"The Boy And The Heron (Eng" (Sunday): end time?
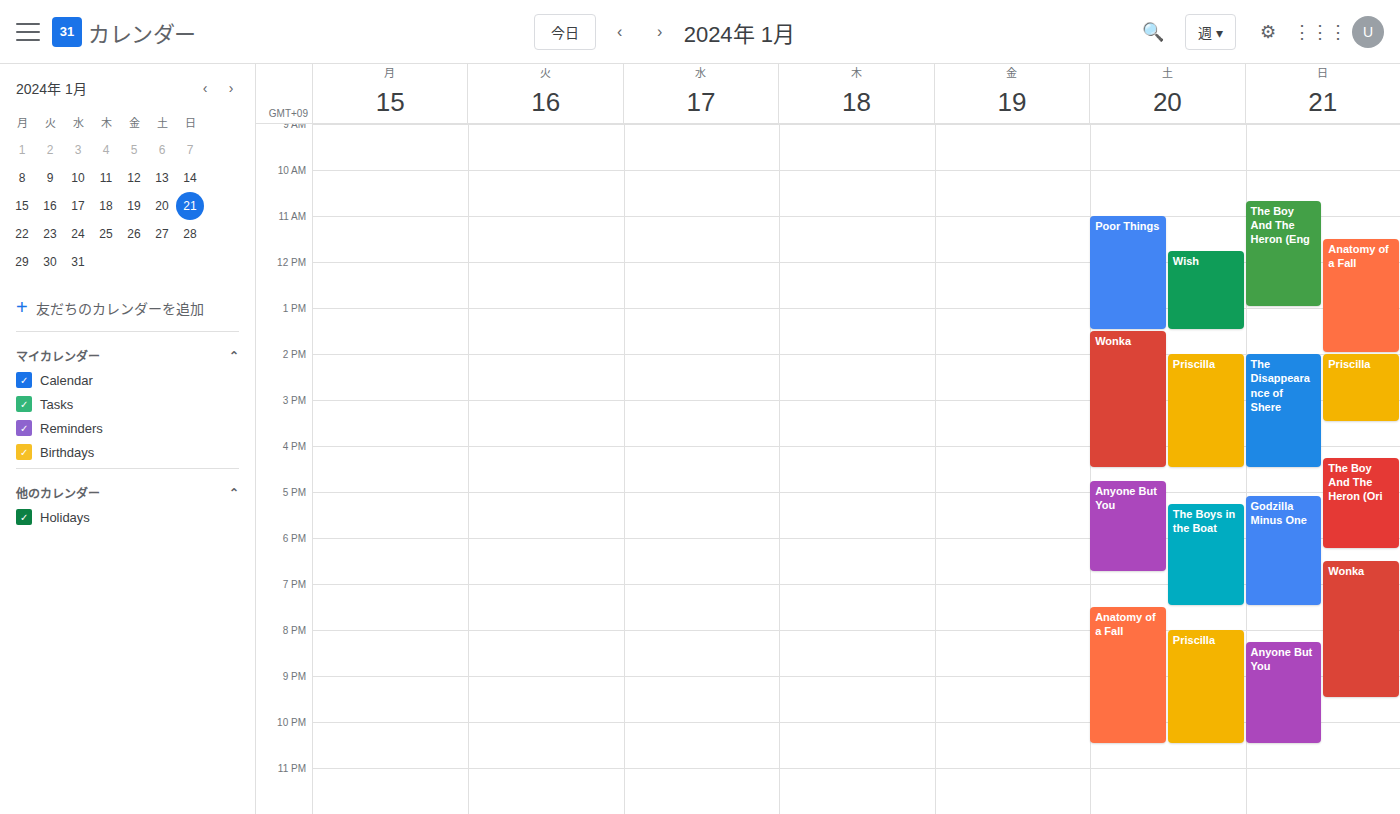
1:00 PM